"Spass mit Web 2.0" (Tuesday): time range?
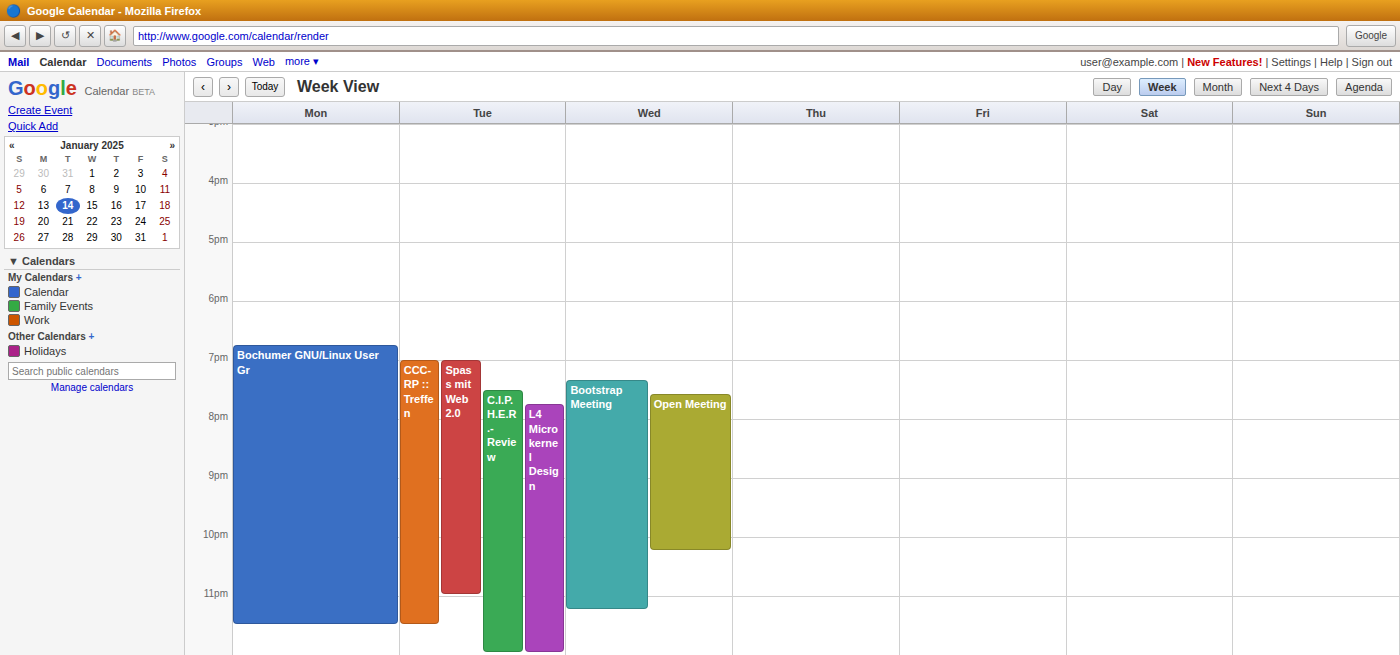
7:00 PM to 11:00 PM